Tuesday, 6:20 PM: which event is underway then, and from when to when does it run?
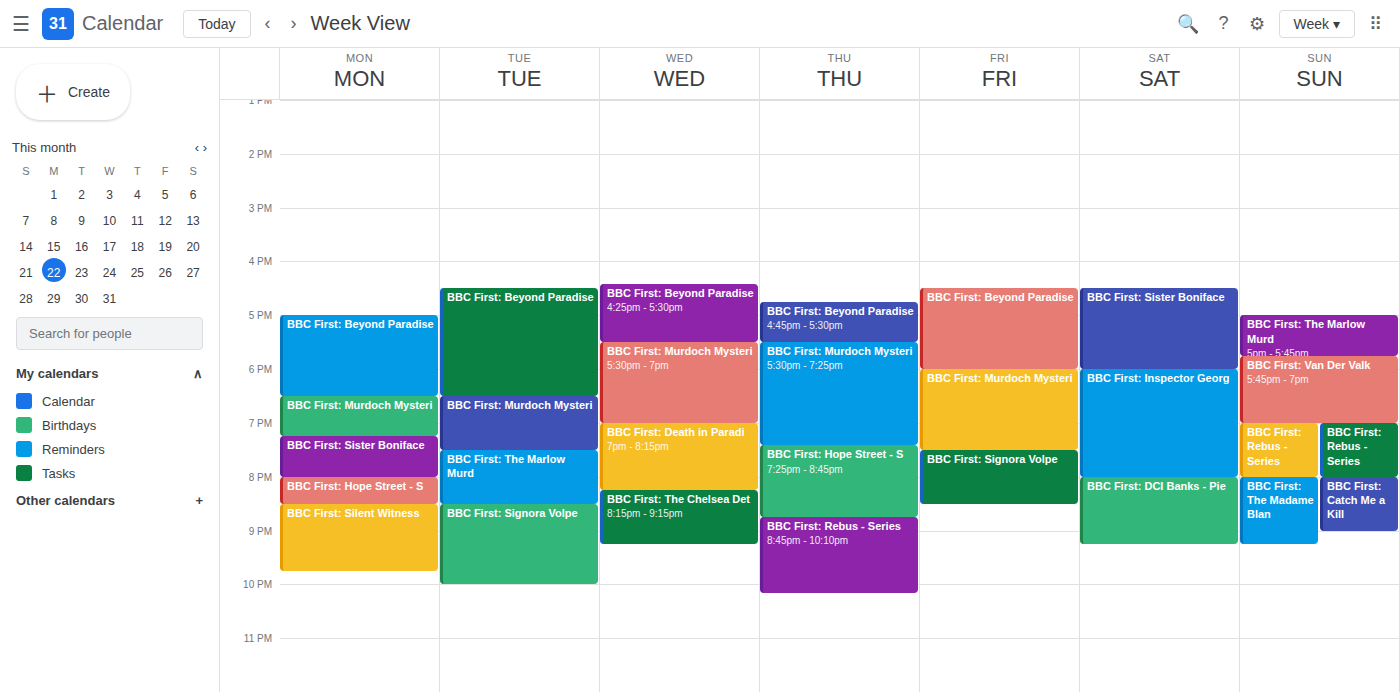
"BBC First: Beyond Paradise", 4:30 PM to 6:30 PM